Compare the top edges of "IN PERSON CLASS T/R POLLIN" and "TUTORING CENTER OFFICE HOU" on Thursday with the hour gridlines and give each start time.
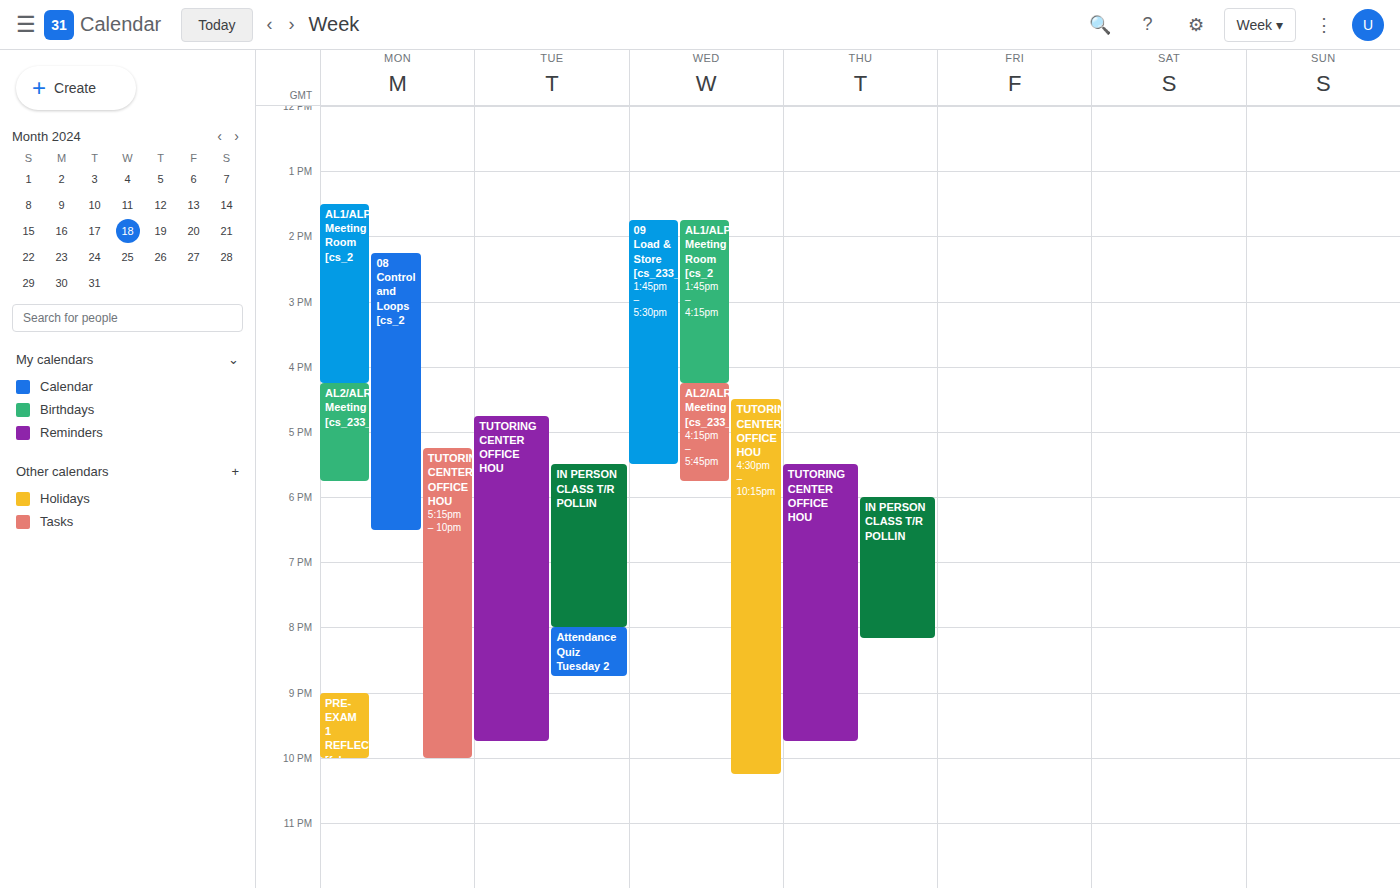
"IN PERSON CLASS T/R POLLIN": 6:00 PM, exactly on the 6 PM line. "TUTORING CENTER OFFICE HOU": 5:30 PM, halfway between the 5 PM and 6 PM lines.